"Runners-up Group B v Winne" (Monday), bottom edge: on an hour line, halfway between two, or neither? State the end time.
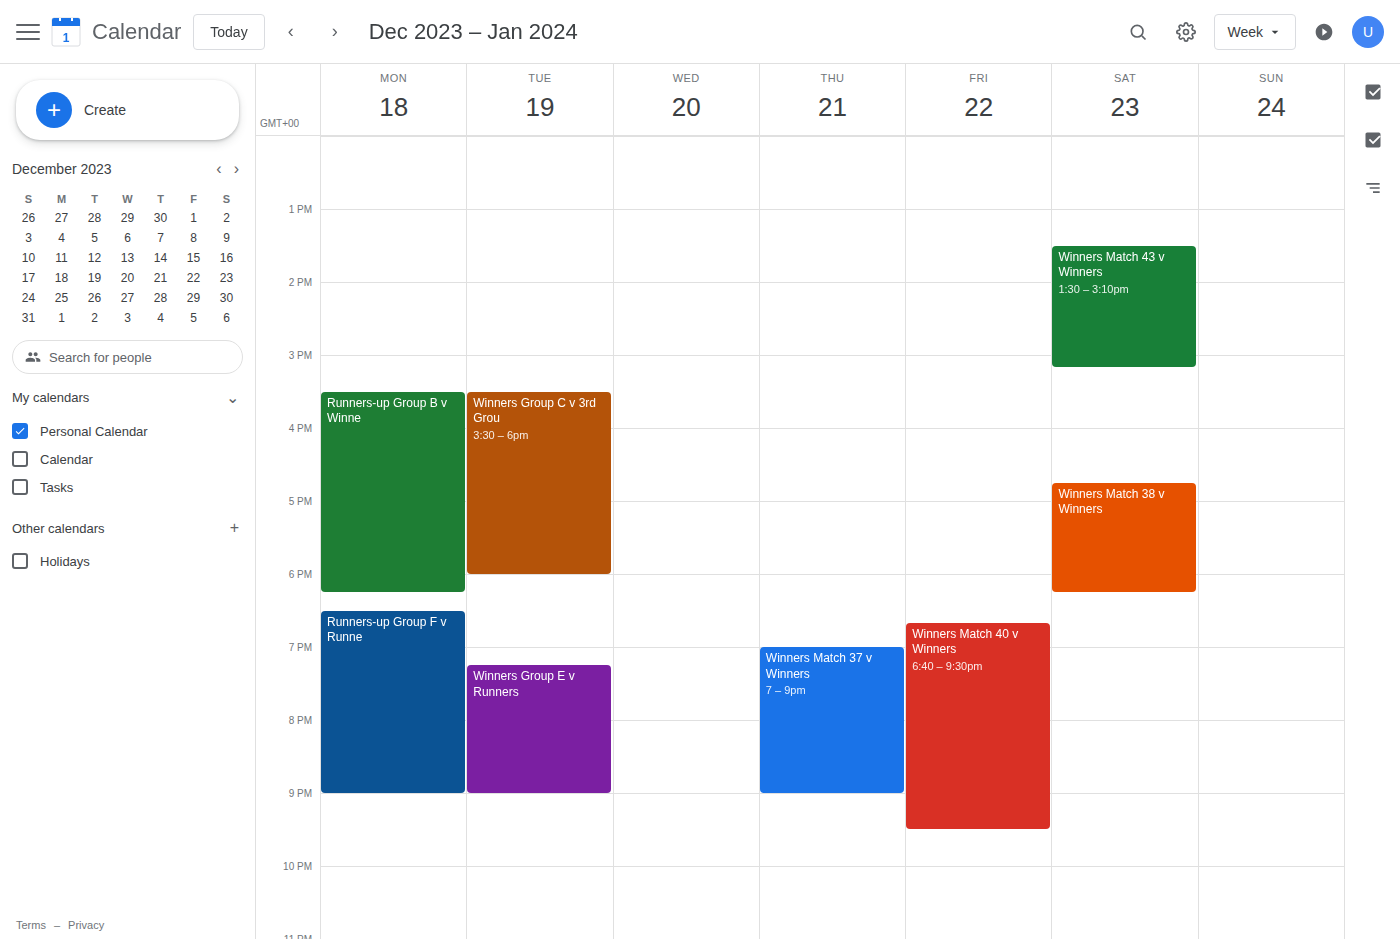
6:15 PM -- neither: a quarter of the way from the 6 PM line to the 7 PM line.